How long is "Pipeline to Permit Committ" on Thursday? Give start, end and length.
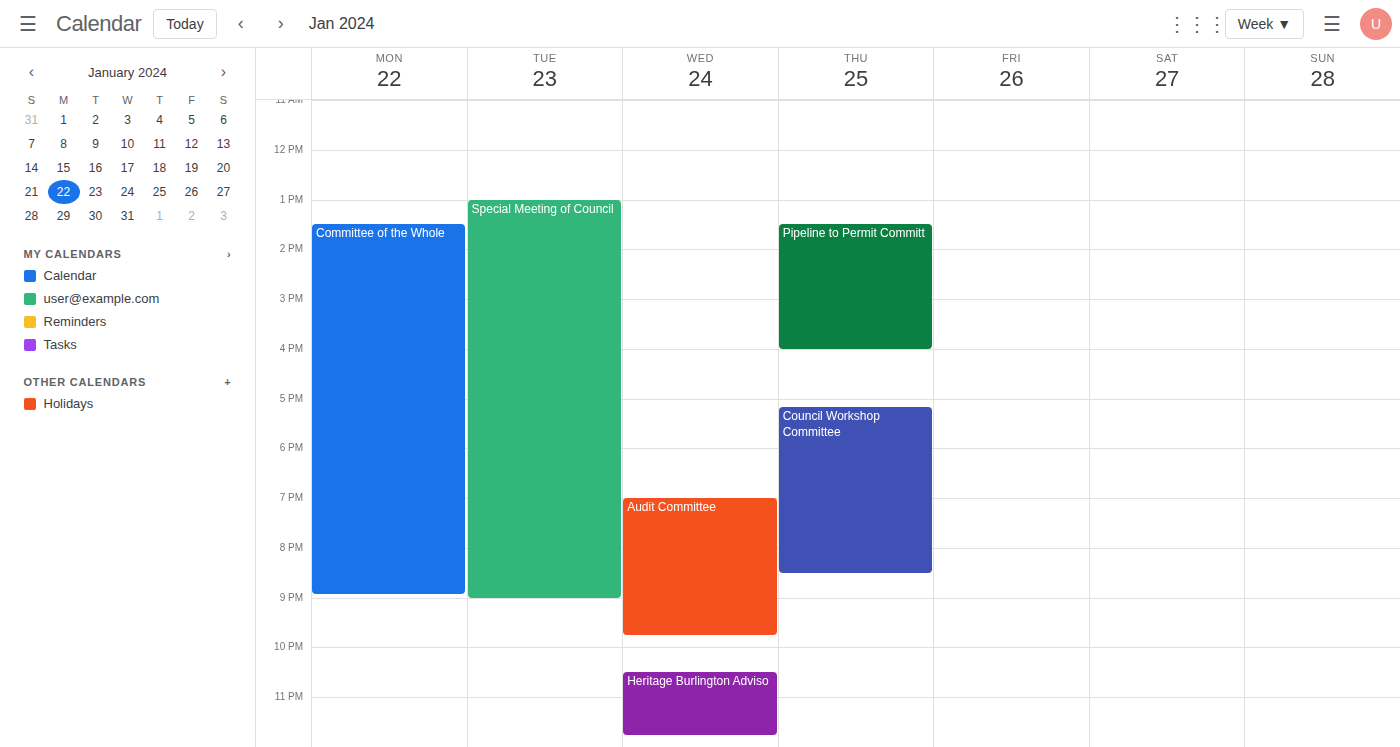
1:30 PM to 4:00 PM, 2 hours 30 minutes